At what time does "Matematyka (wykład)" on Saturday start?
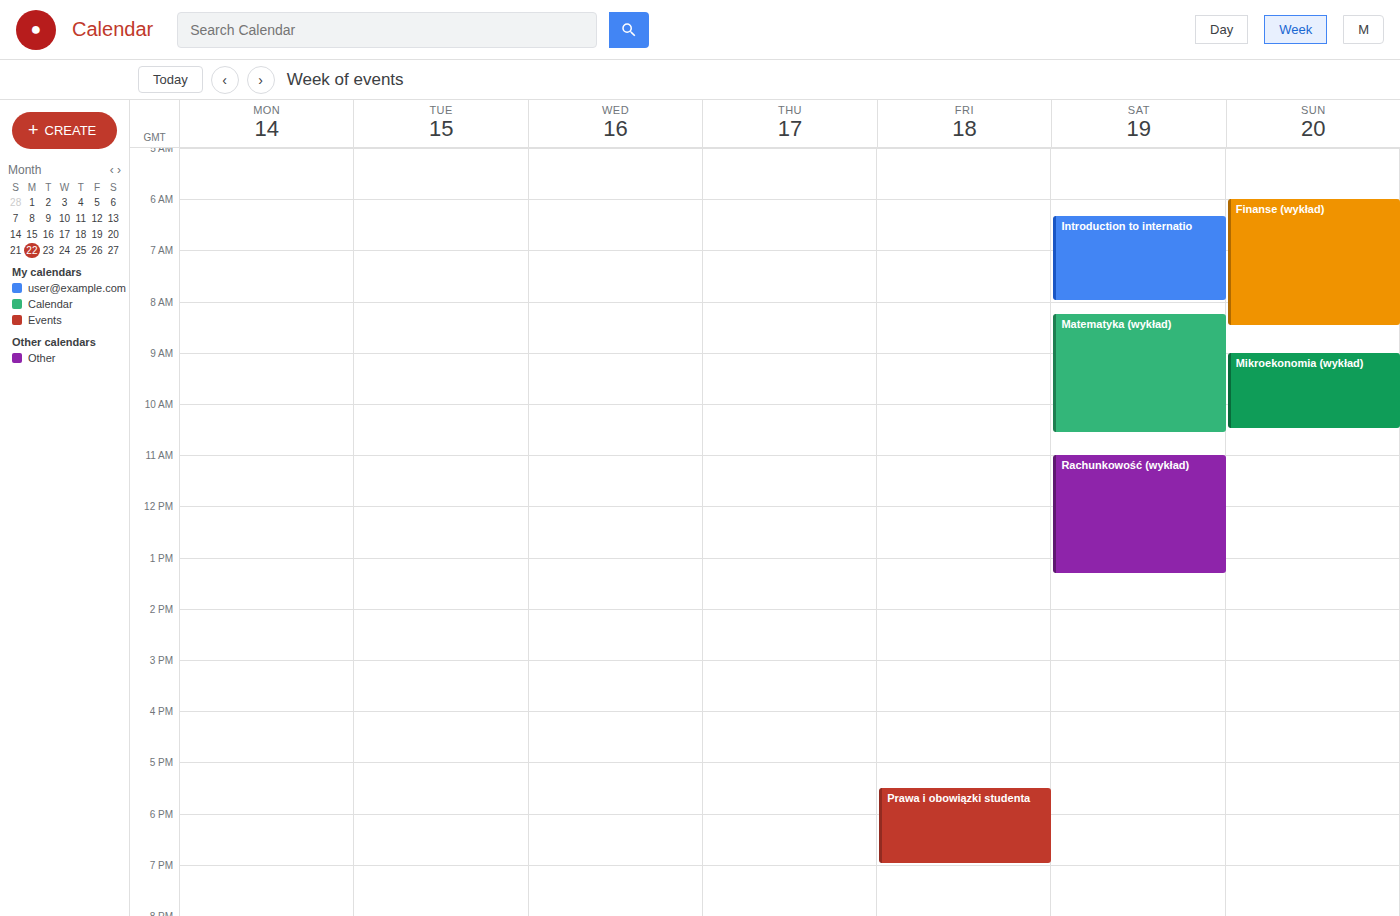
08:15